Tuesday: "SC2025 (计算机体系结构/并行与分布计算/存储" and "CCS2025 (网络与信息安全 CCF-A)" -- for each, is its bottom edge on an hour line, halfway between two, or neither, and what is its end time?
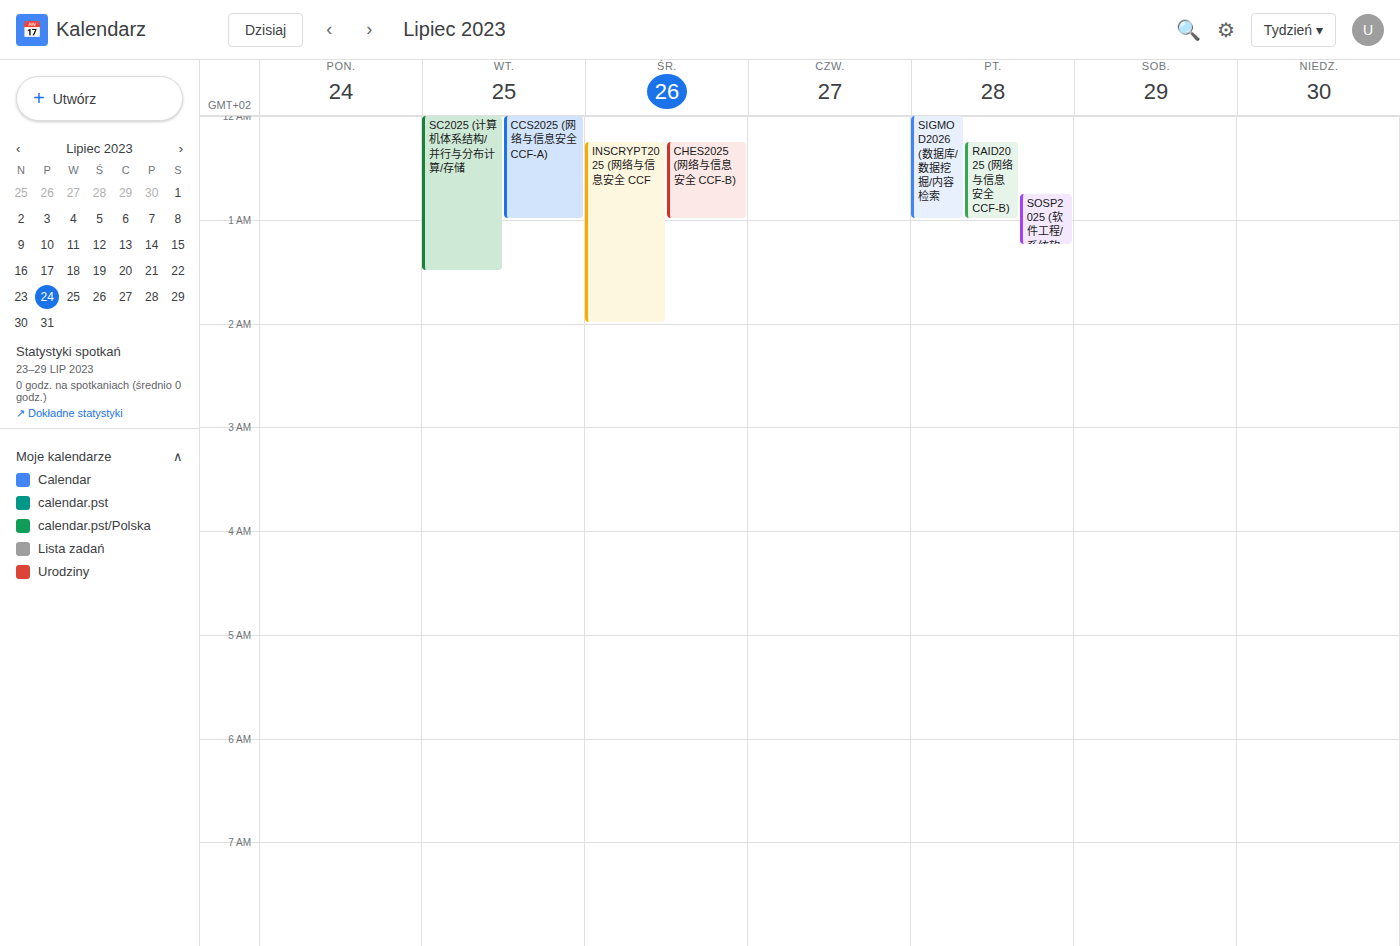
"SC2025 (计算机体系结构/并行与分布计算/存储": 1:30 AM, halfway between the 1 AM and 2 AM lines. "CCS2025 (网络与信息安全 CCF-A)": 1:00 AM, exactly on the 1 AM line.